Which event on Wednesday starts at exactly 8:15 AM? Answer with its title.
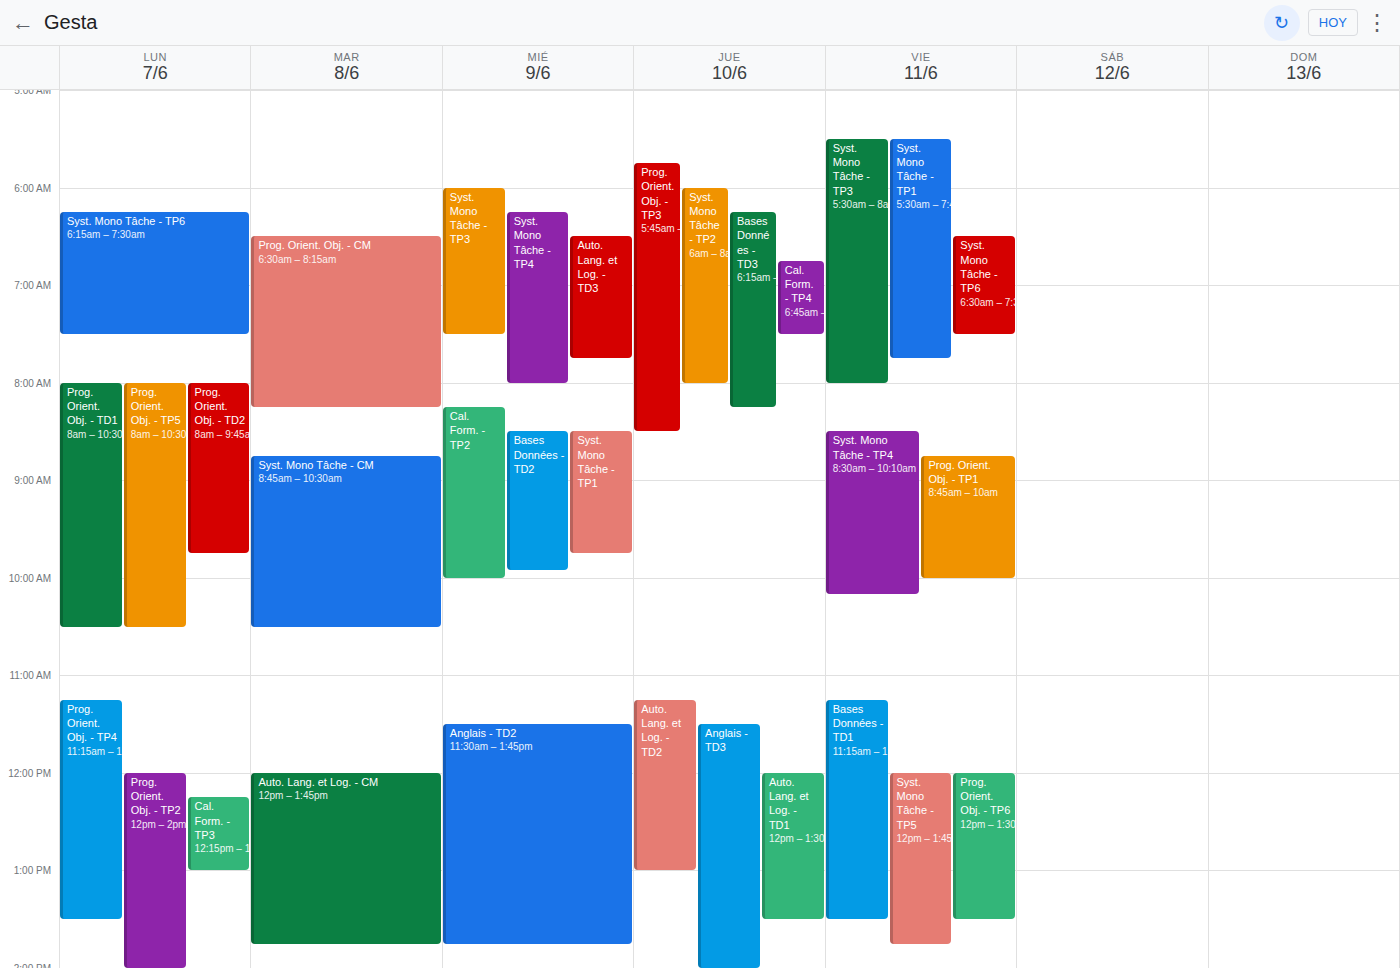
"Cal. Form. - TP2"